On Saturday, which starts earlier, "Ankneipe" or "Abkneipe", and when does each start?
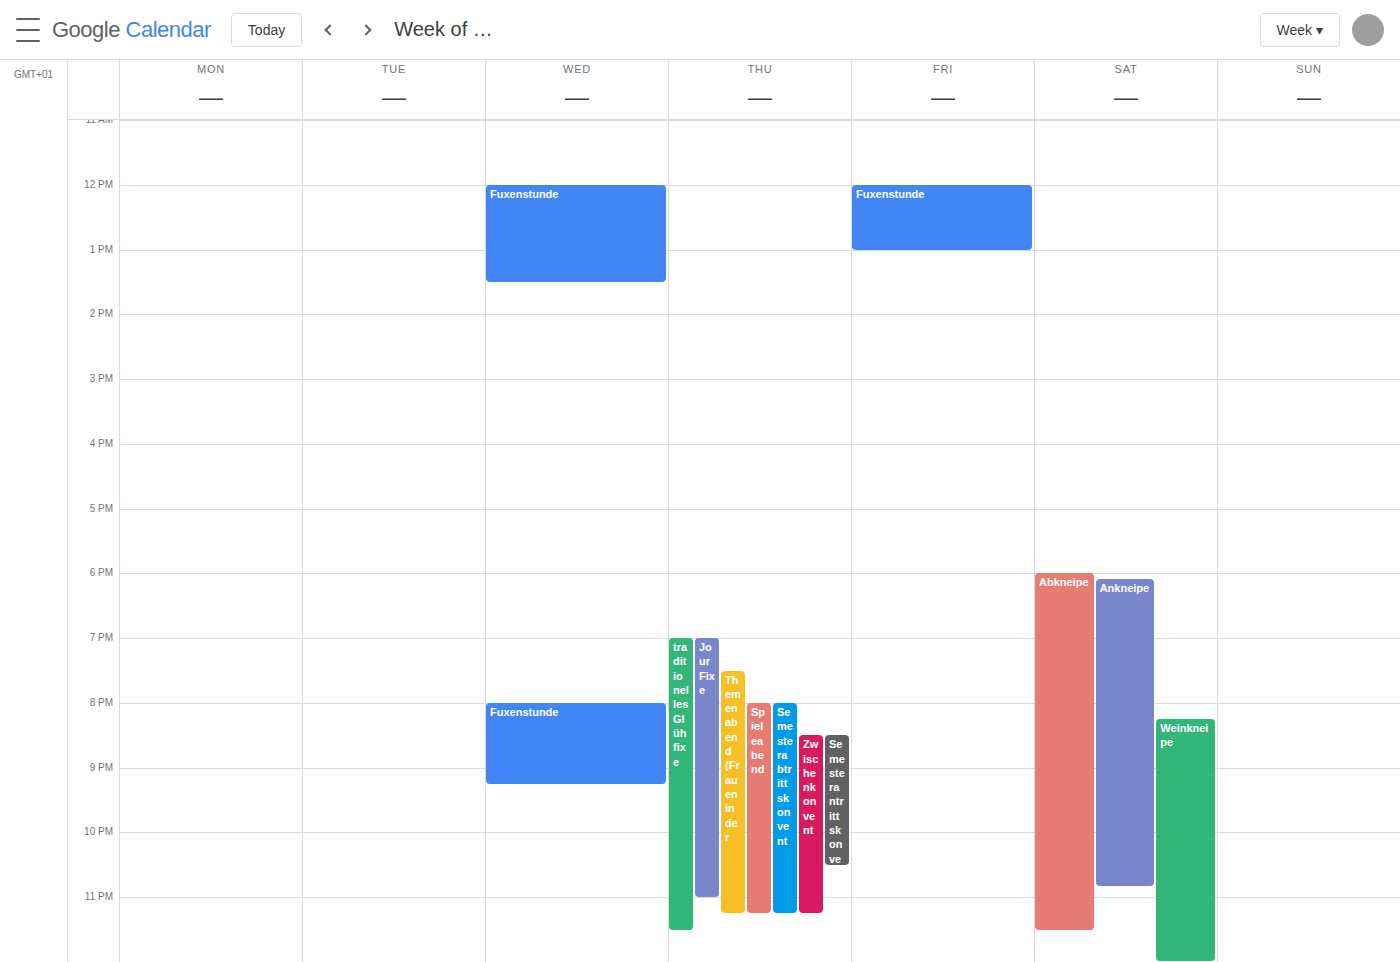
"Abkneipe" 6:00 PM; "Ankneipe" 6:05 PM.